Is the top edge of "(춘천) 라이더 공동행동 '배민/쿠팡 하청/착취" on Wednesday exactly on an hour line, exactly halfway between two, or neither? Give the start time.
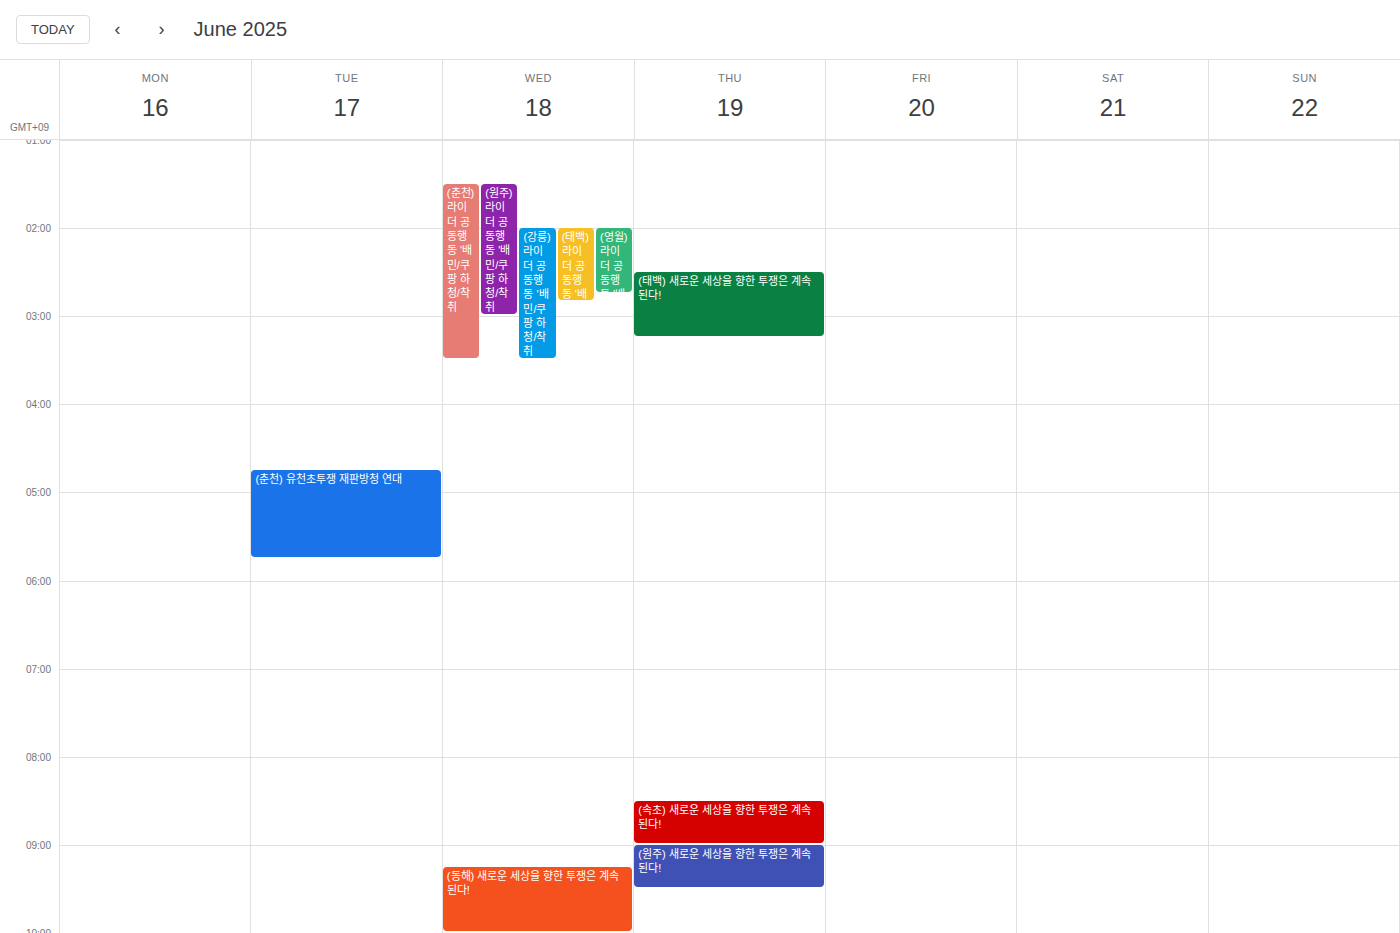
01:30 -- halfway between the 01:00 and 02:00 lines.